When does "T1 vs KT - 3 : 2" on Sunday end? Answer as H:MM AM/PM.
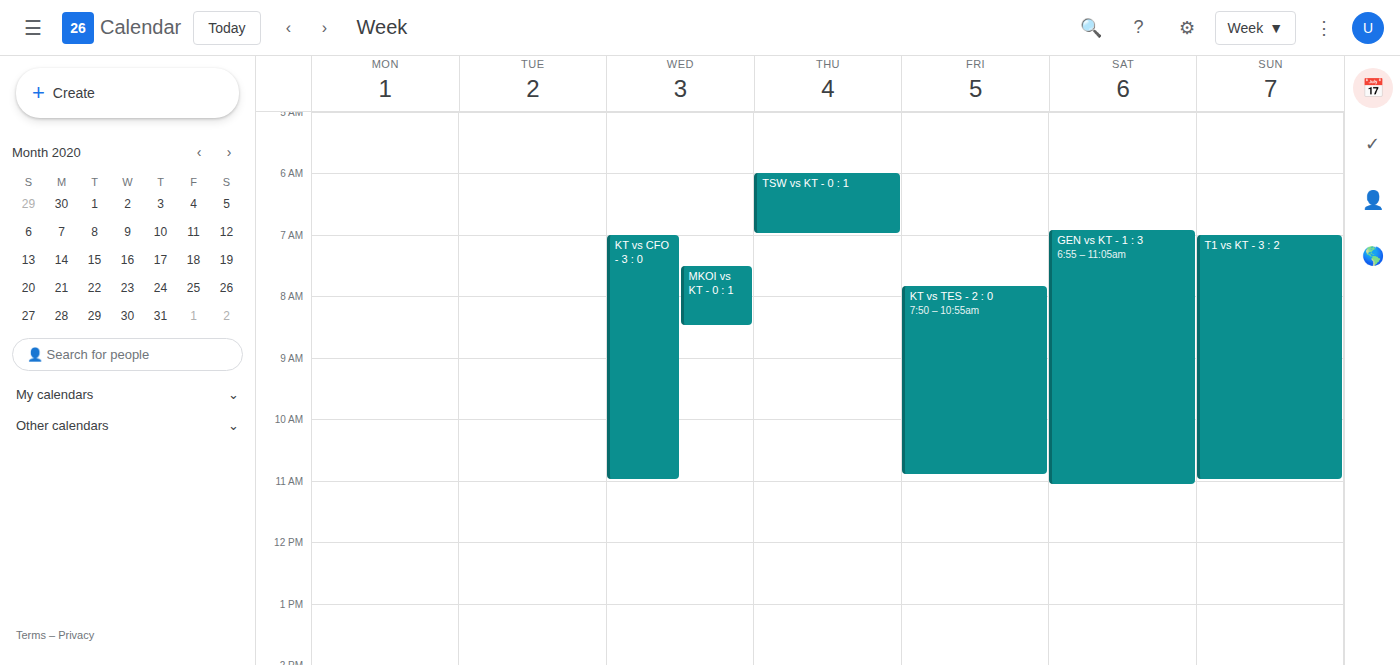
11:00 AM